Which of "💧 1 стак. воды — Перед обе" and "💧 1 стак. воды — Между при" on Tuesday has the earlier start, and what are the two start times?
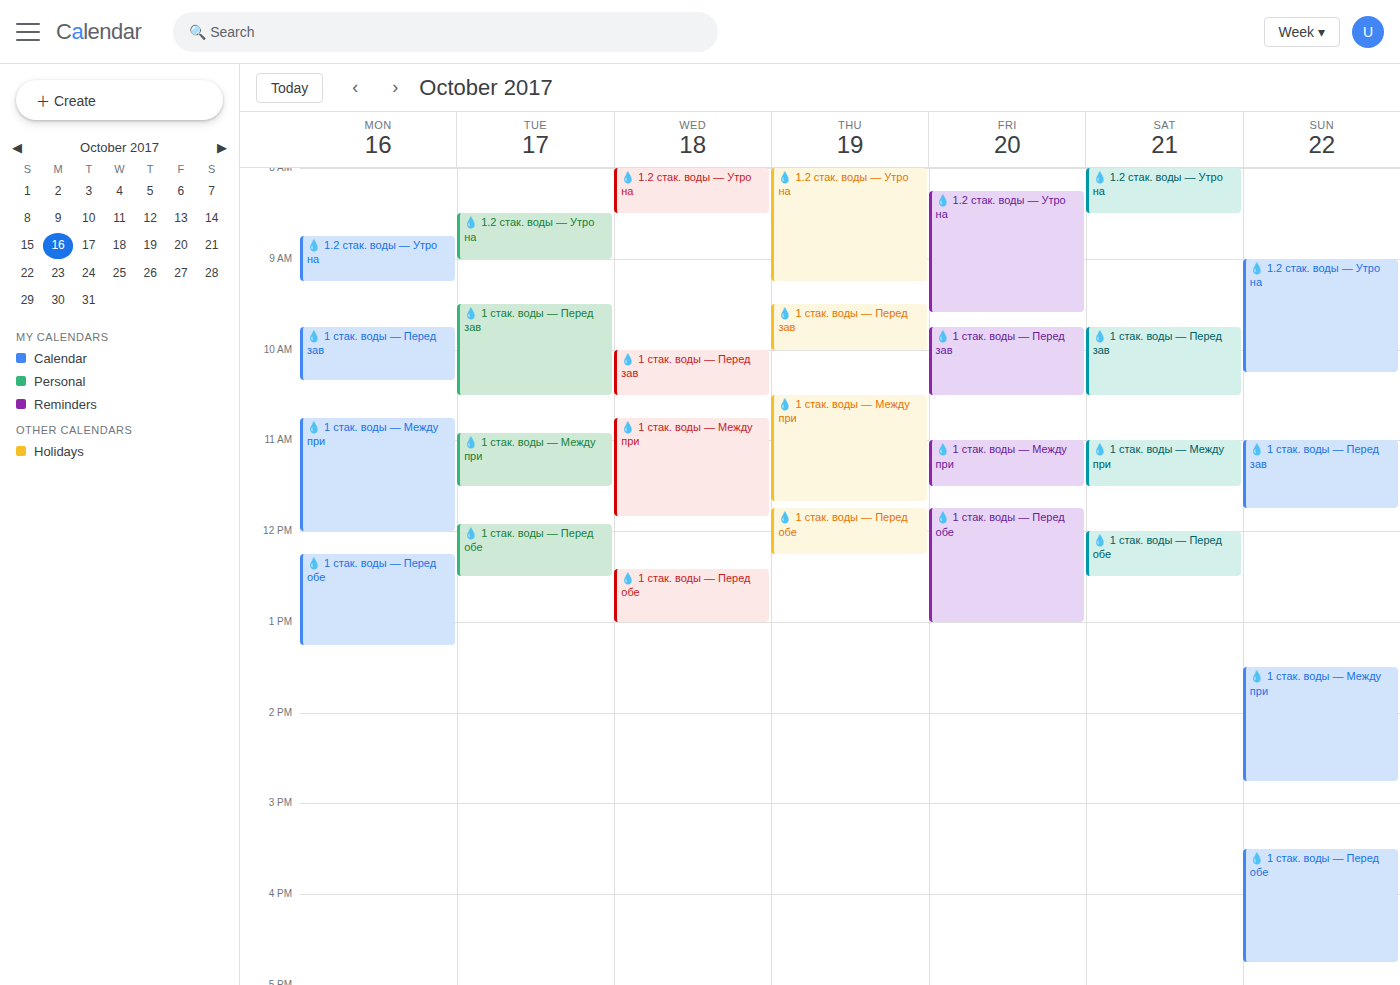
"💧 1 стак. воды — Между при" 10:55; "💧 1 стак. воды — Перед обе" 11:55.